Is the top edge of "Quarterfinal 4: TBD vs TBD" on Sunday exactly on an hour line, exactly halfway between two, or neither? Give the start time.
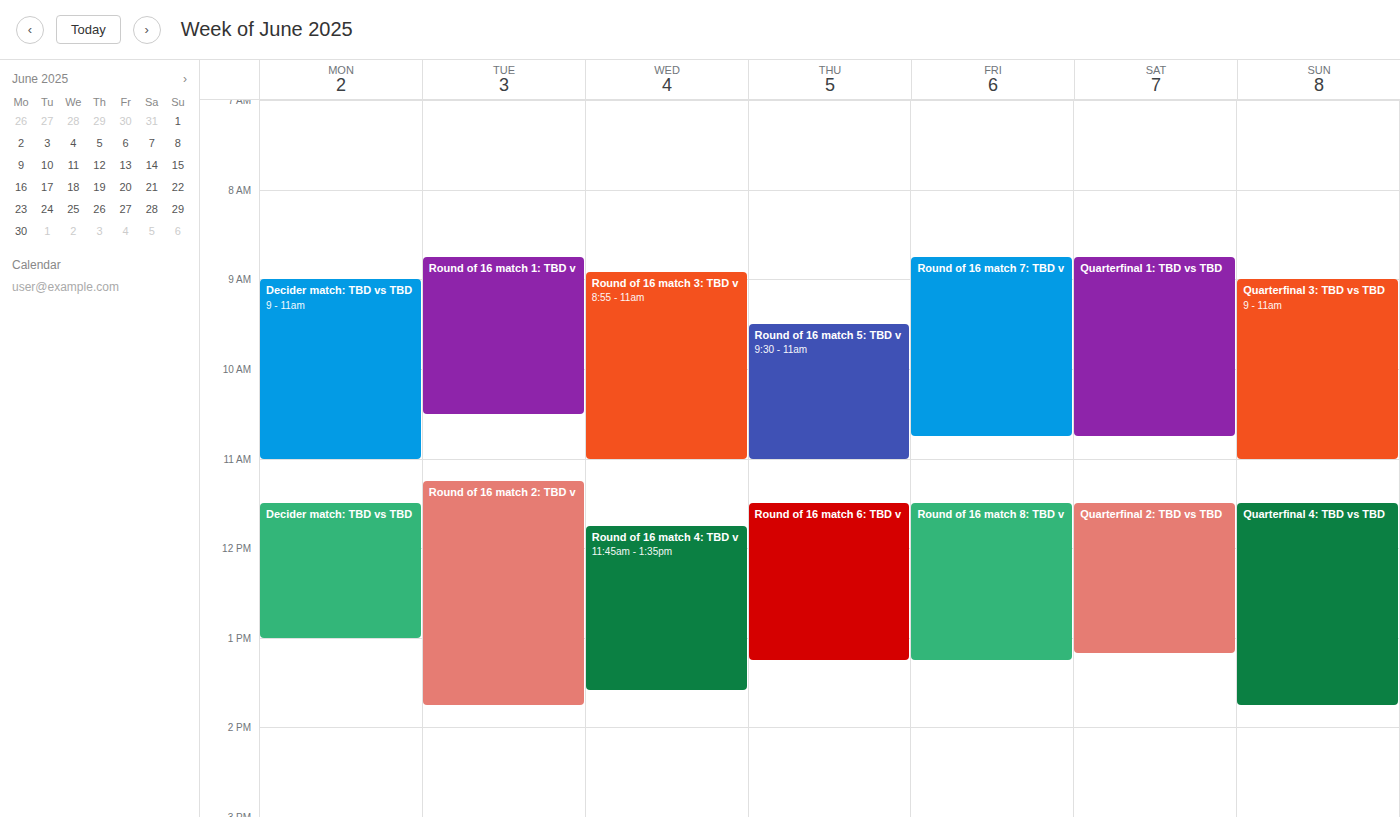
11:30 AM -- halfway between the 11 AM and 12 PM lines.